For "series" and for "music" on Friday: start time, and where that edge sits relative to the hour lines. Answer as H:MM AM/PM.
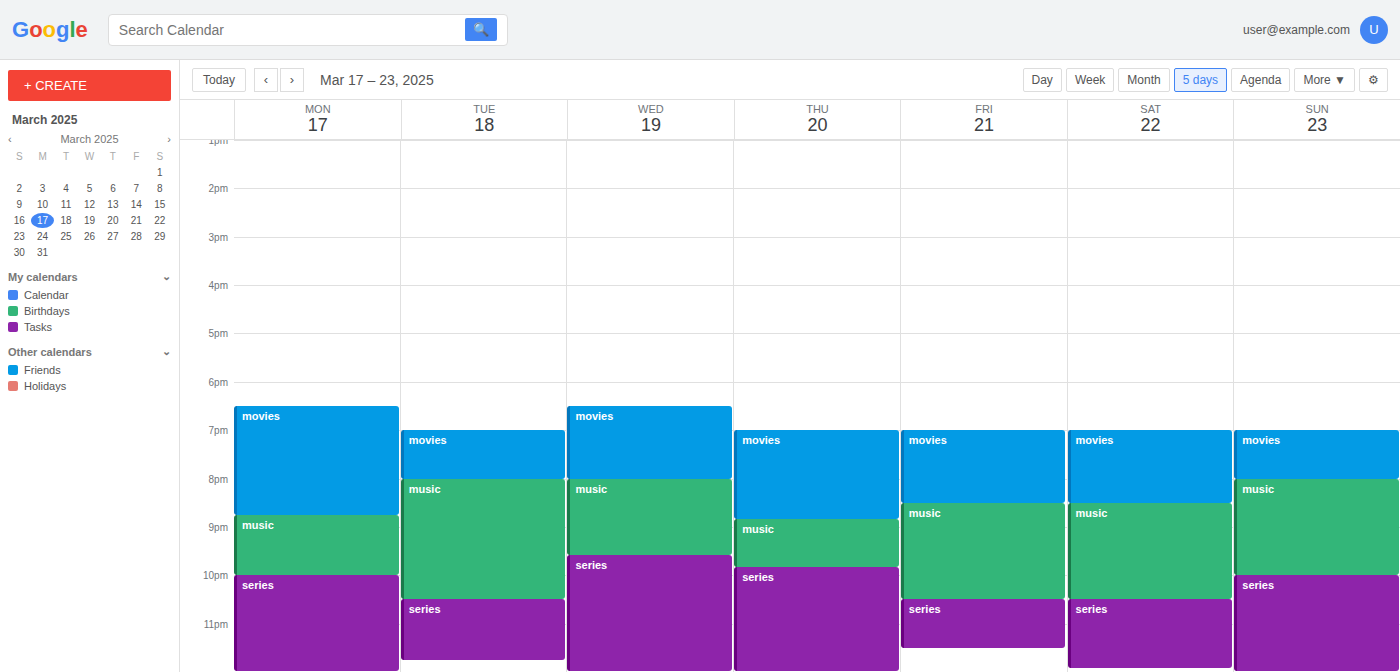
"series": 10:30 PM, halfway between the 10 PM and 11 PM lines. "music": 8:30 PM, halfway between the 8 PM and 9 PM lines.